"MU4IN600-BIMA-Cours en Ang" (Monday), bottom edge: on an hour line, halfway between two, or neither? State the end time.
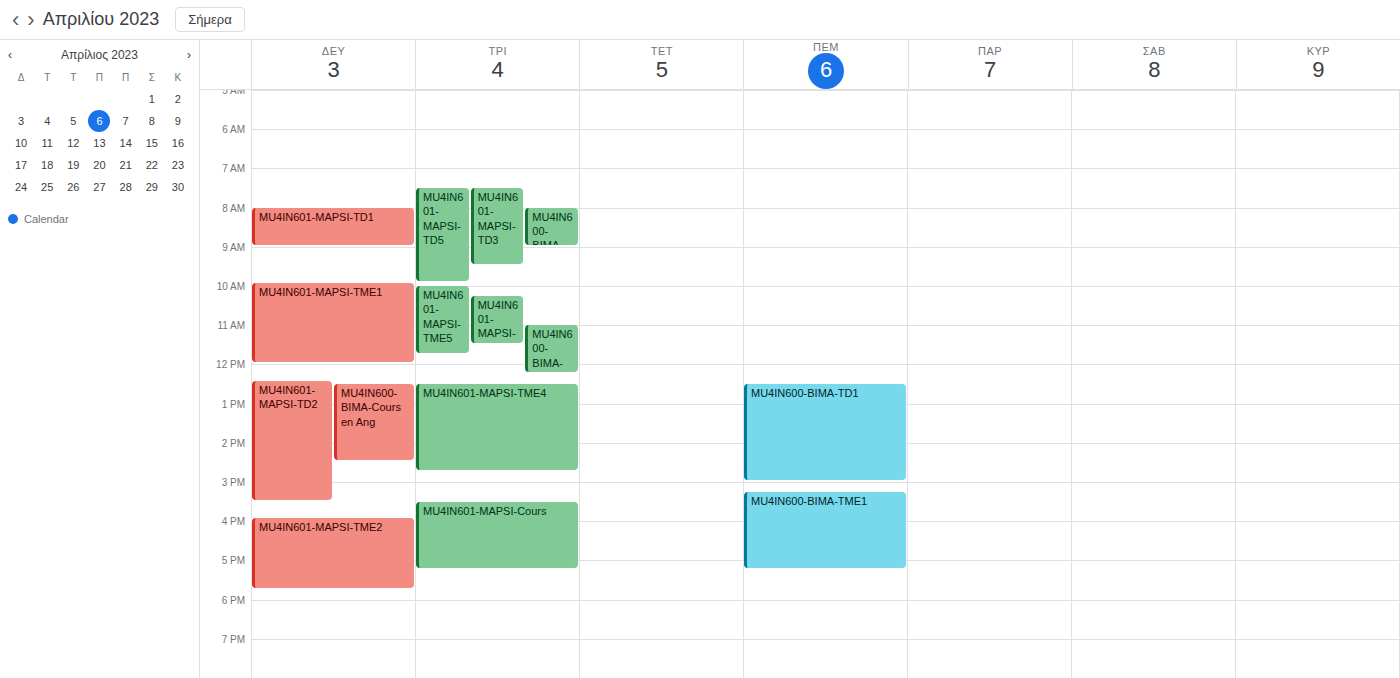
2:30 PM -- halfway between the 2 PM and 3 PM lines.